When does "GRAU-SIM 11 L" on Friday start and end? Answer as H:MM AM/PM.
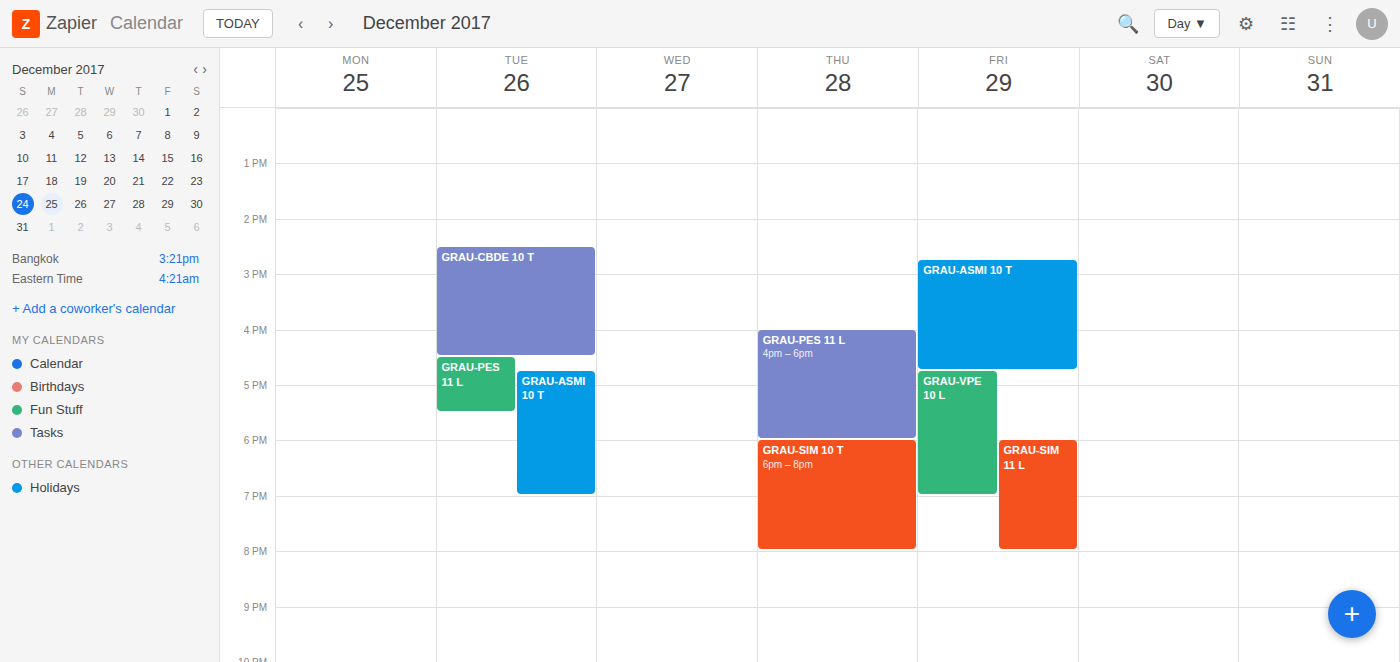
6:00 PM to 8:00 PM